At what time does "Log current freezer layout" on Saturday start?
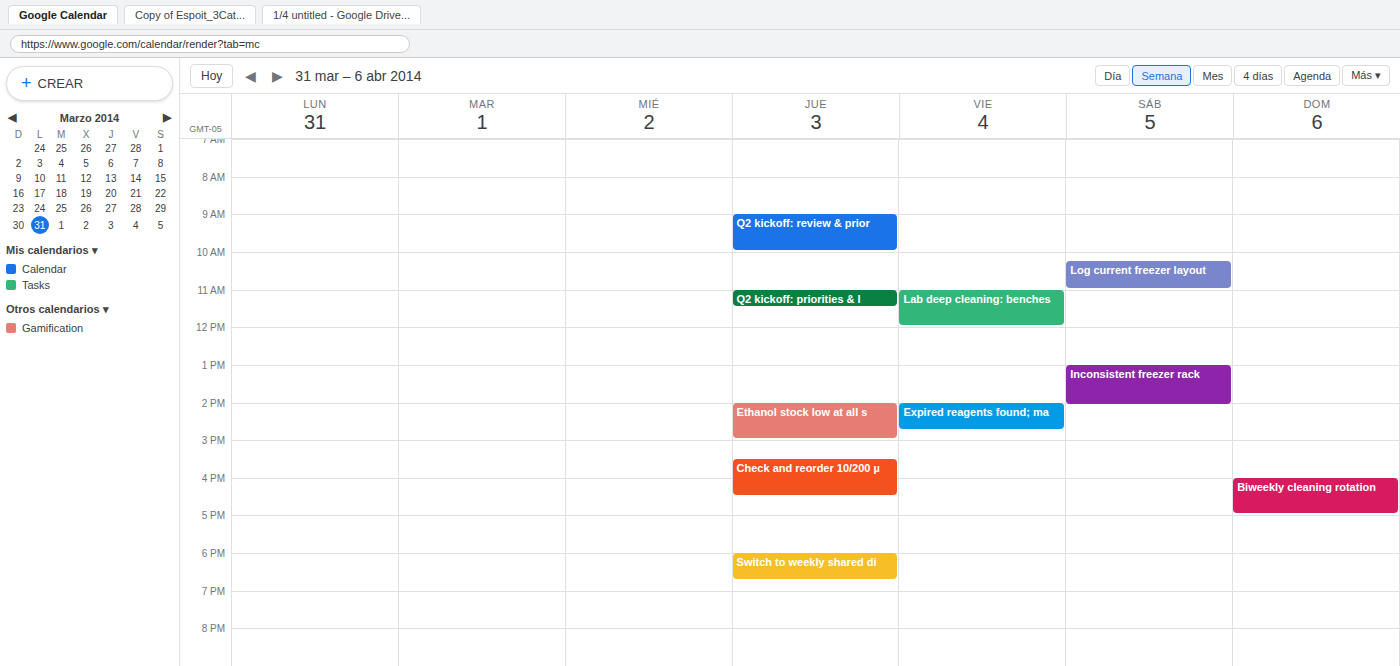
10:15 AM